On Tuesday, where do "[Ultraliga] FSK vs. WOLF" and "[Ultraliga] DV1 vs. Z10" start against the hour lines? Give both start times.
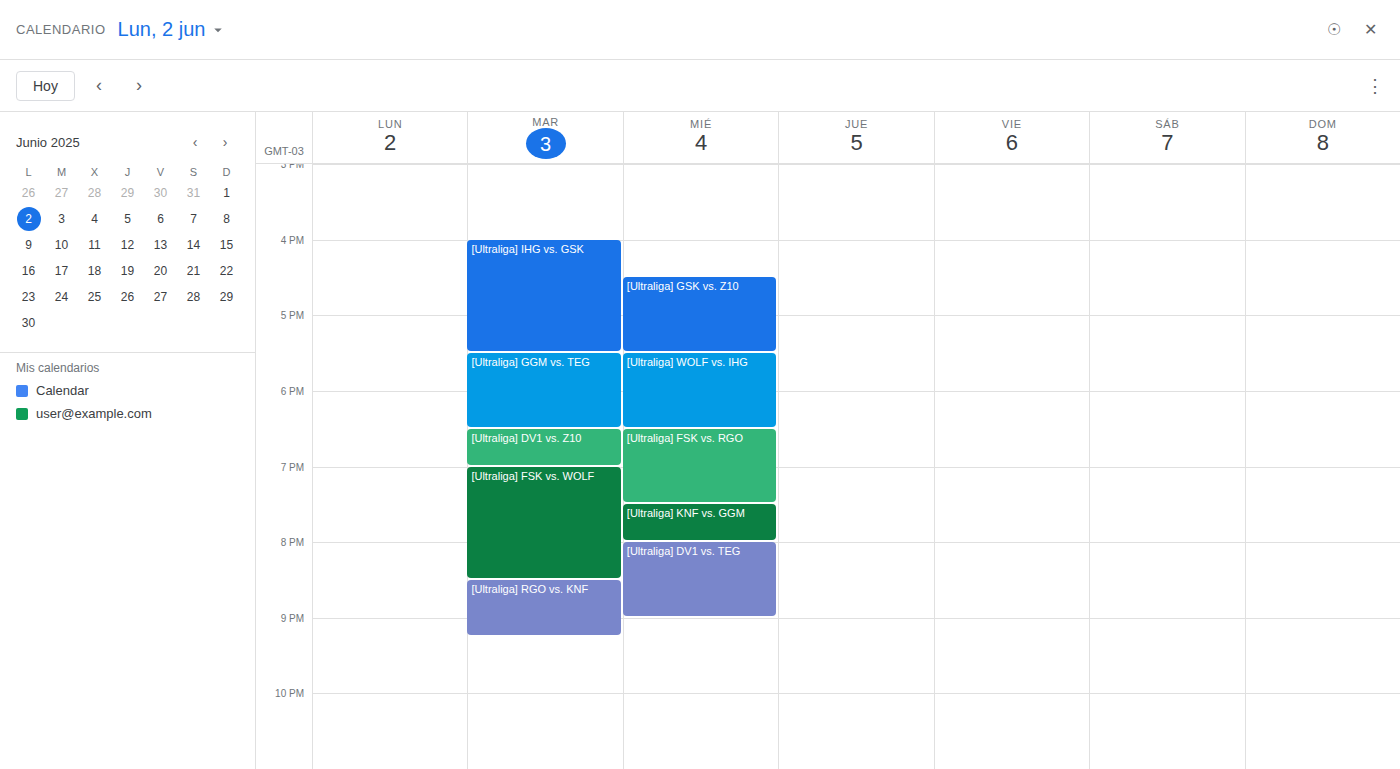
"[Ultraliga] FSK vs. WOLF": 7:00 PM, exactly on the 7 PM line. "[Ultraliga] DV1 vs. Z10": 6:30 PM, halfway between the 6 PM and 7 PM lines.